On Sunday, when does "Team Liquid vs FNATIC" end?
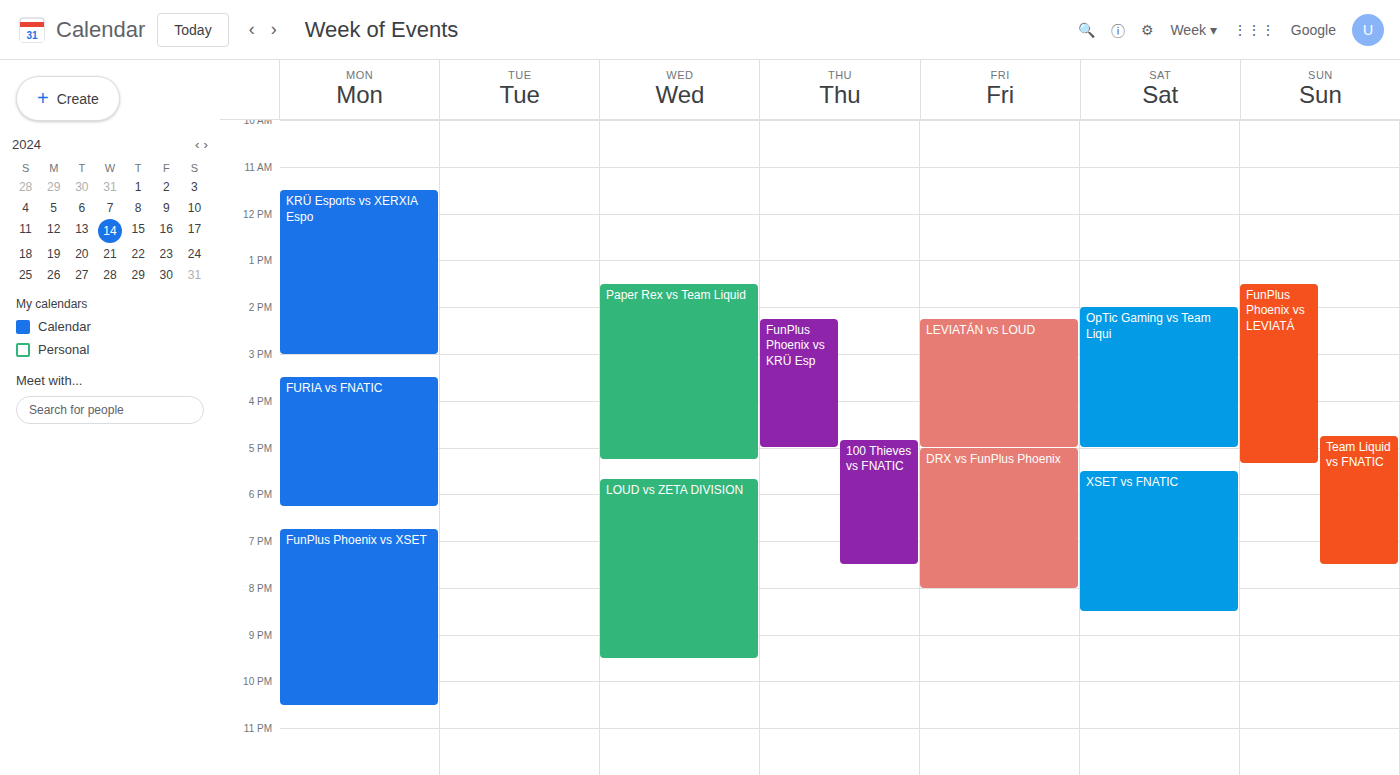
7:30 PM